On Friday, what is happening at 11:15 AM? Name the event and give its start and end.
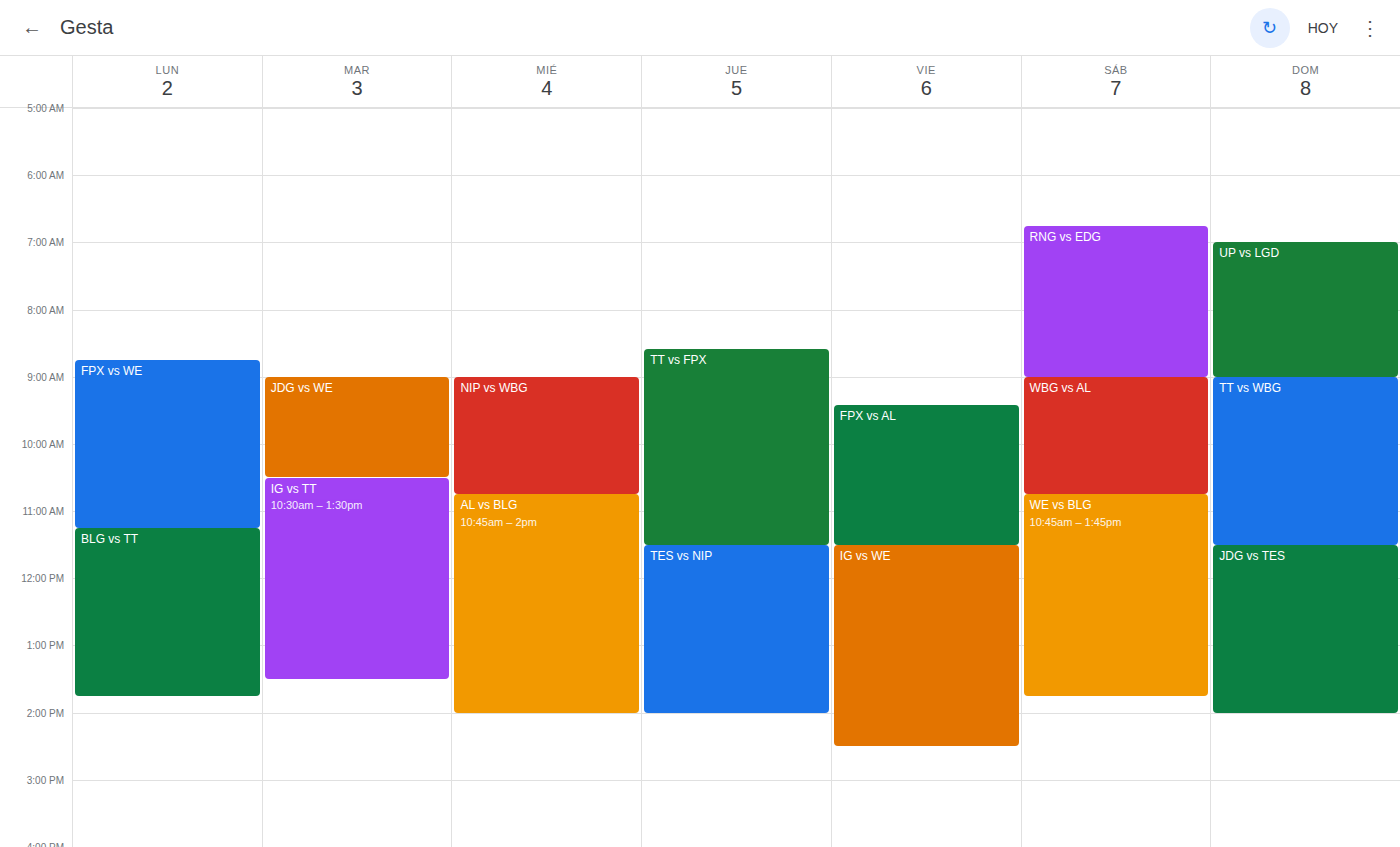
"FPX vs AL", 9:25 AM to 11:30 AM